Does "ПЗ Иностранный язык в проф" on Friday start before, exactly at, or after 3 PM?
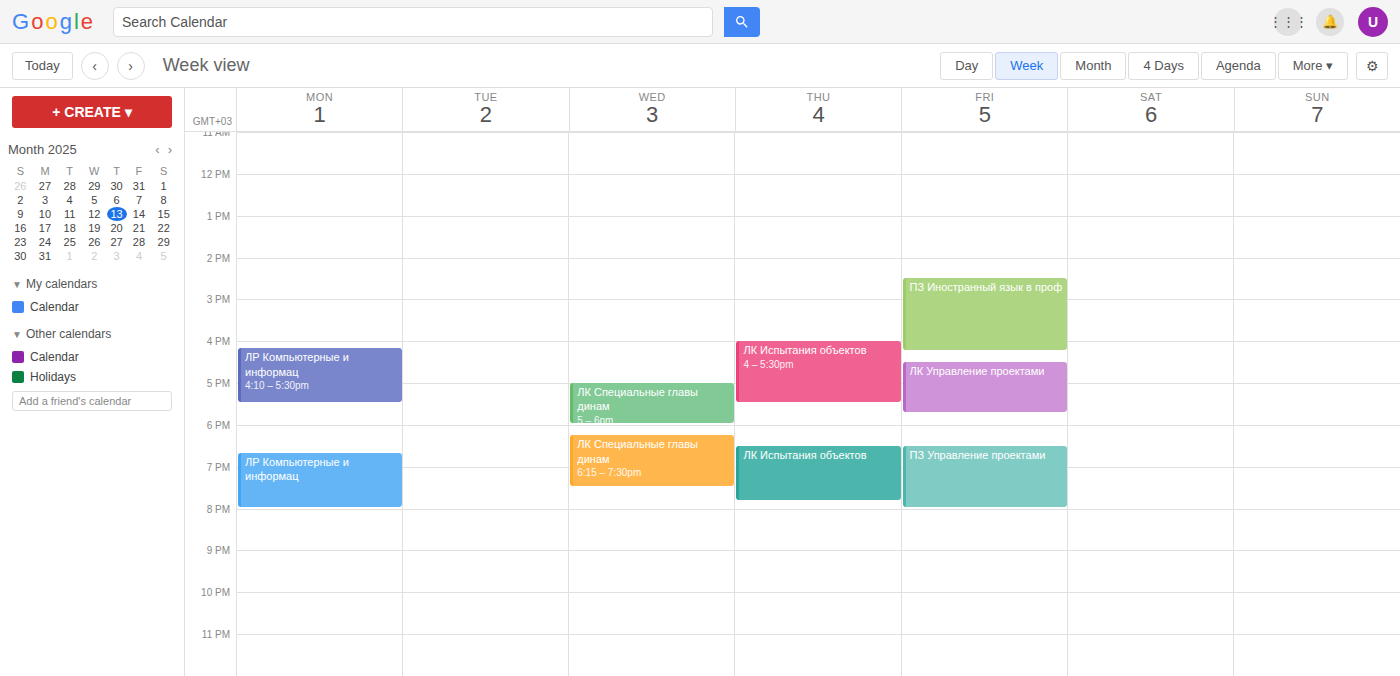
2:30 PM -- before 3 PM, 30 minutes above the 3 PM line.